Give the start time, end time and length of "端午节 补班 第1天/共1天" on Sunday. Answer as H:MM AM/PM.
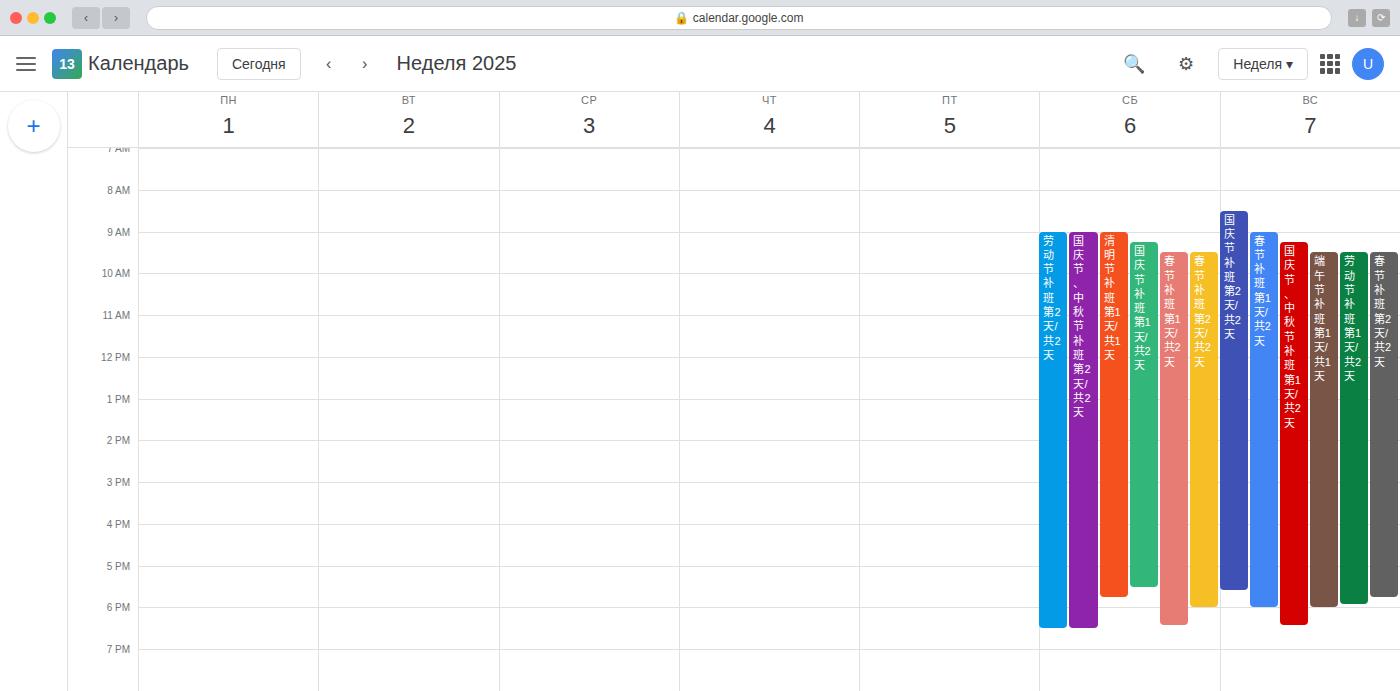
9:30 AM to 6:00 PM, 8 hours 30 minutes